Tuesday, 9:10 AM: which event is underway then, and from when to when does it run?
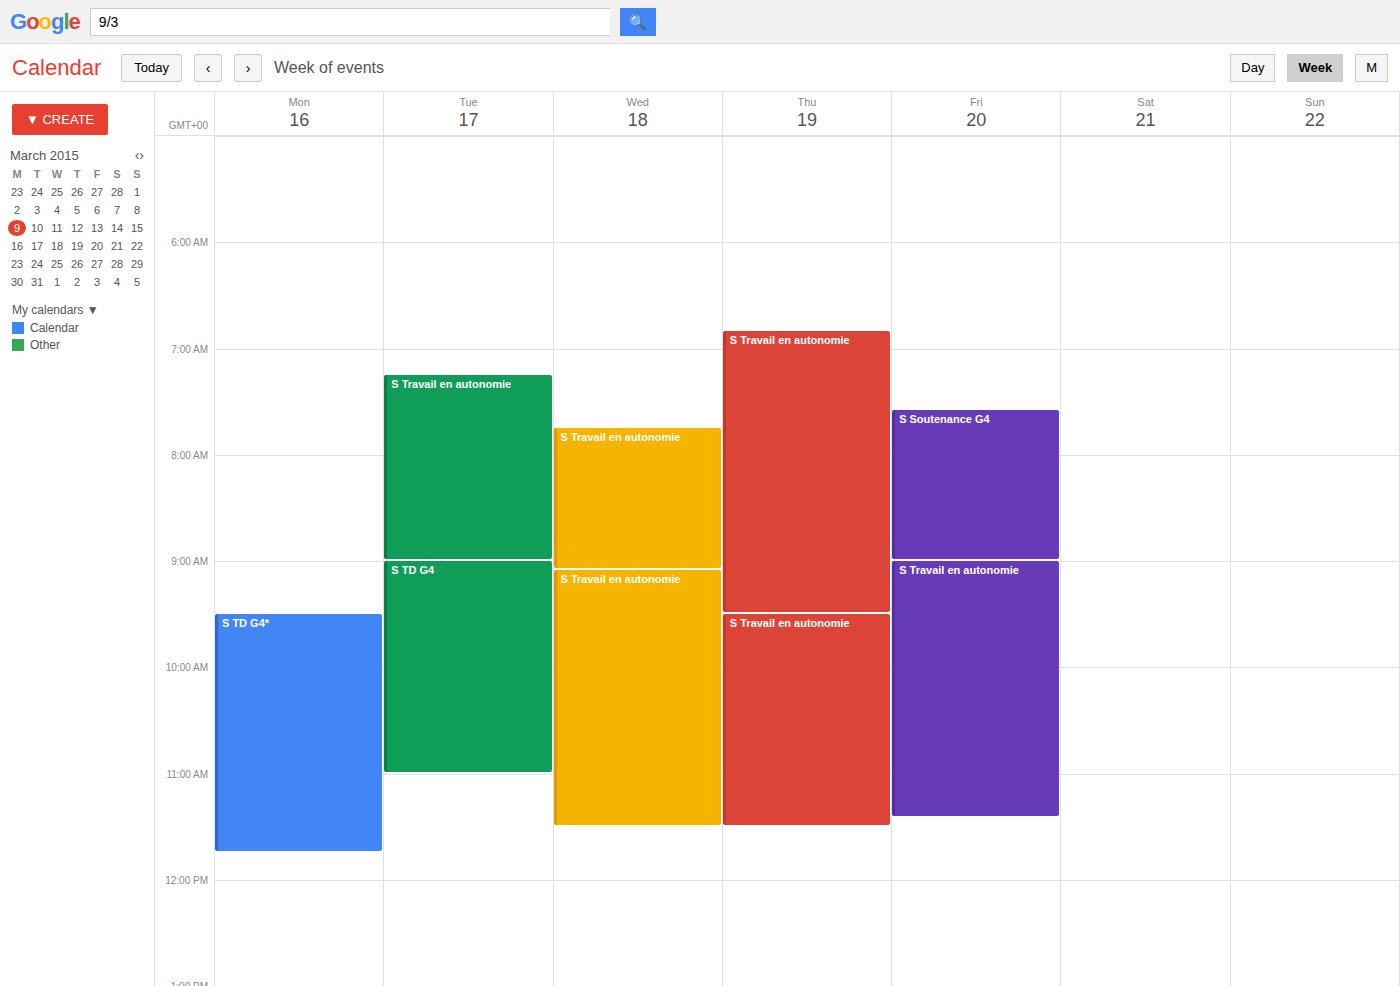
"S TD G4", 9:00 AM to 11:00 AM